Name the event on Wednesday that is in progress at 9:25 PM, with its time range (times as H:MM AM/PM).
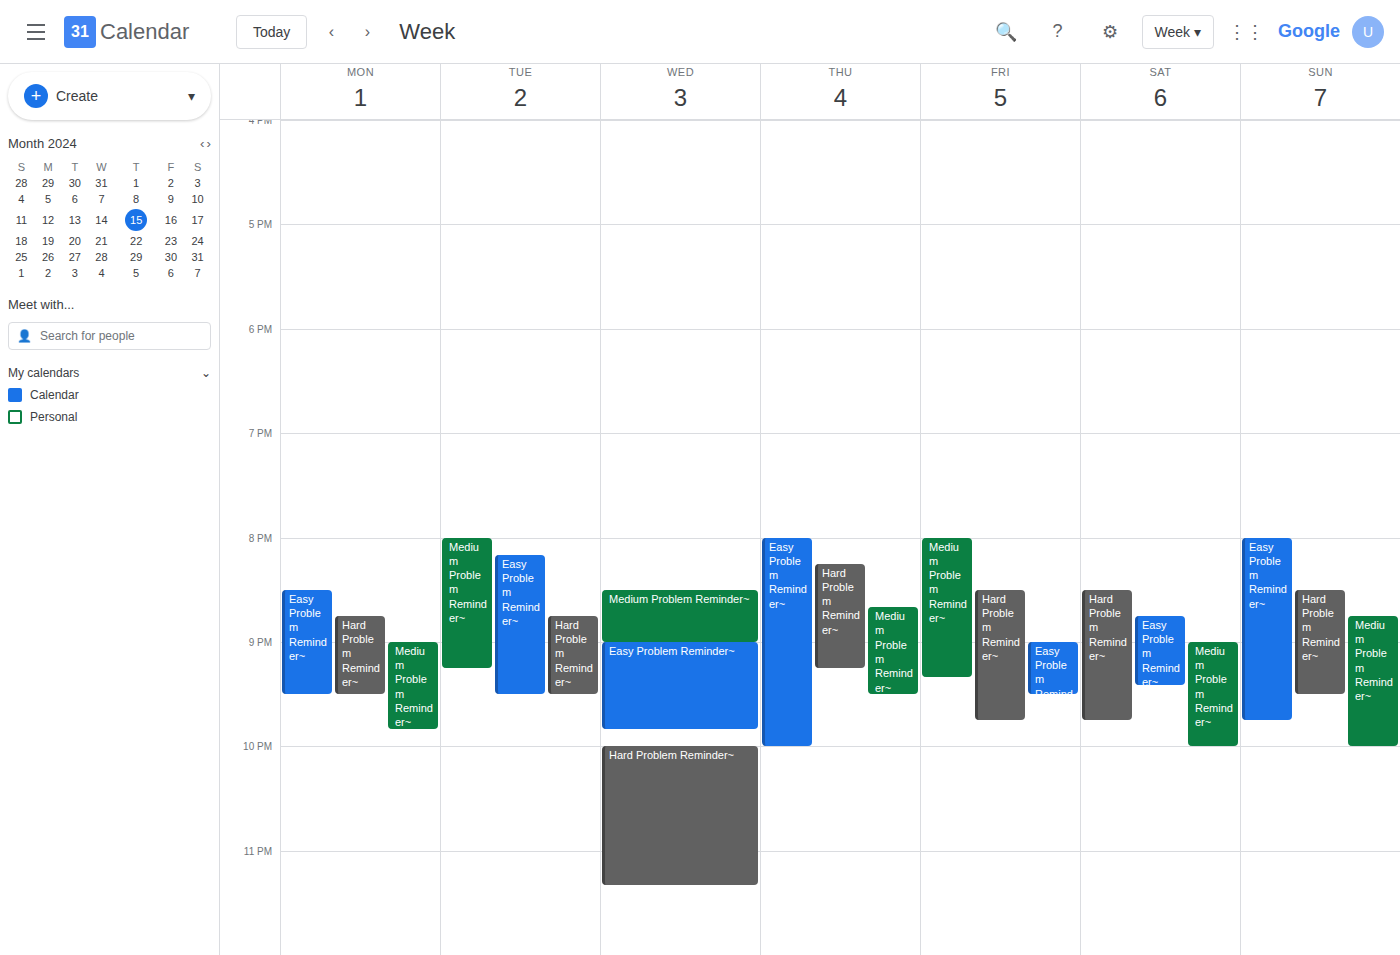
"Easy Problem Reminder~", 9:00 PM to 9:50 PM